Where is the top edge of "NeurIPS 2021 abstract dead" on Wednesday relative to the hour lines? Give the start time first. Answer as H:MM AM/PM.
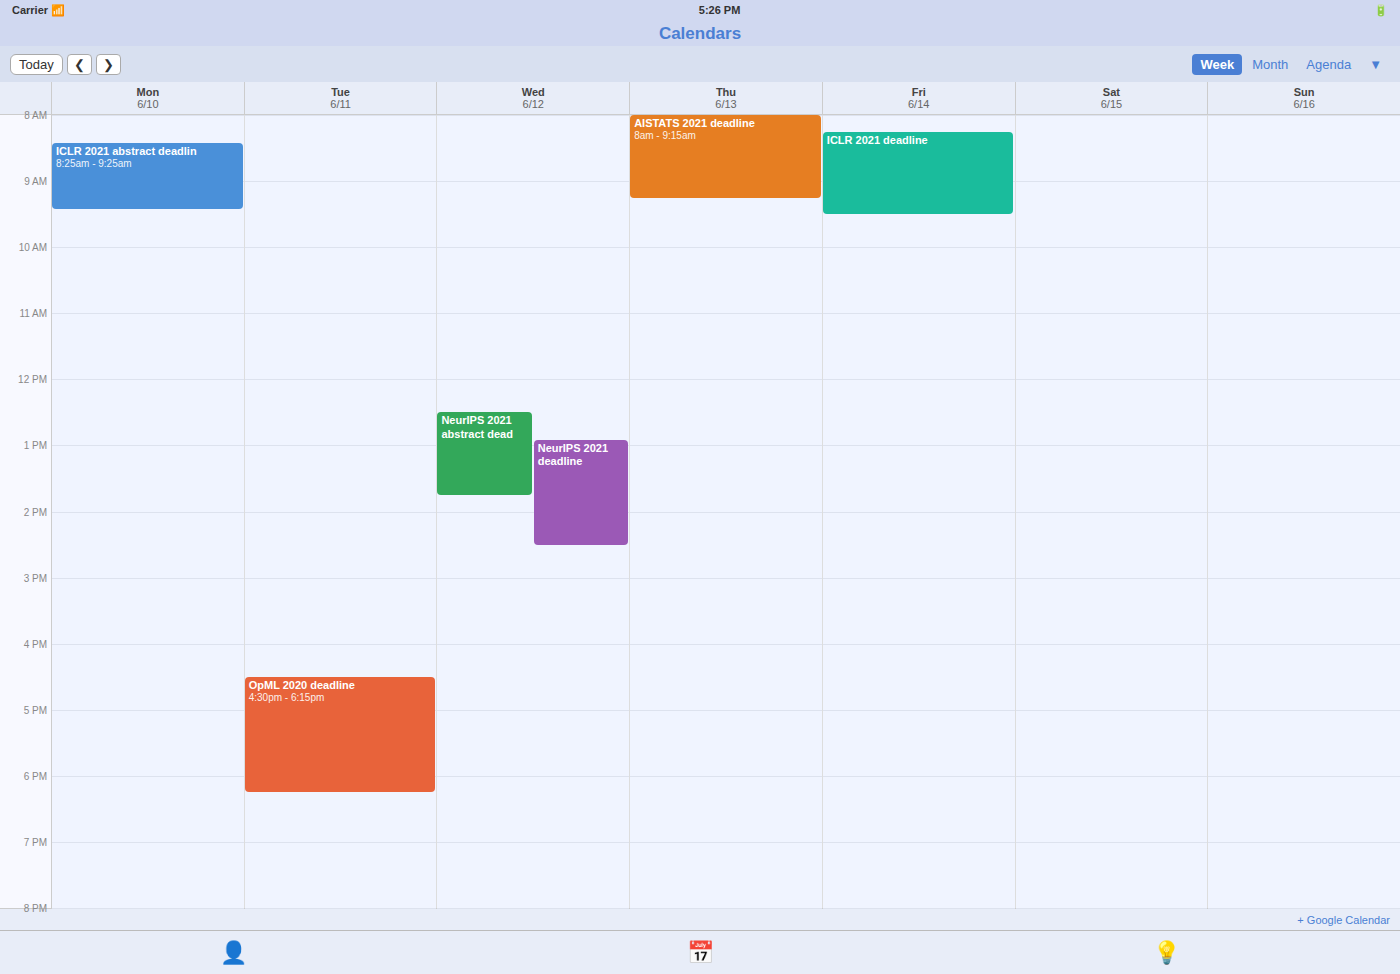
12:30 PM -- halfway between the 12 PM and 1 PM lines.